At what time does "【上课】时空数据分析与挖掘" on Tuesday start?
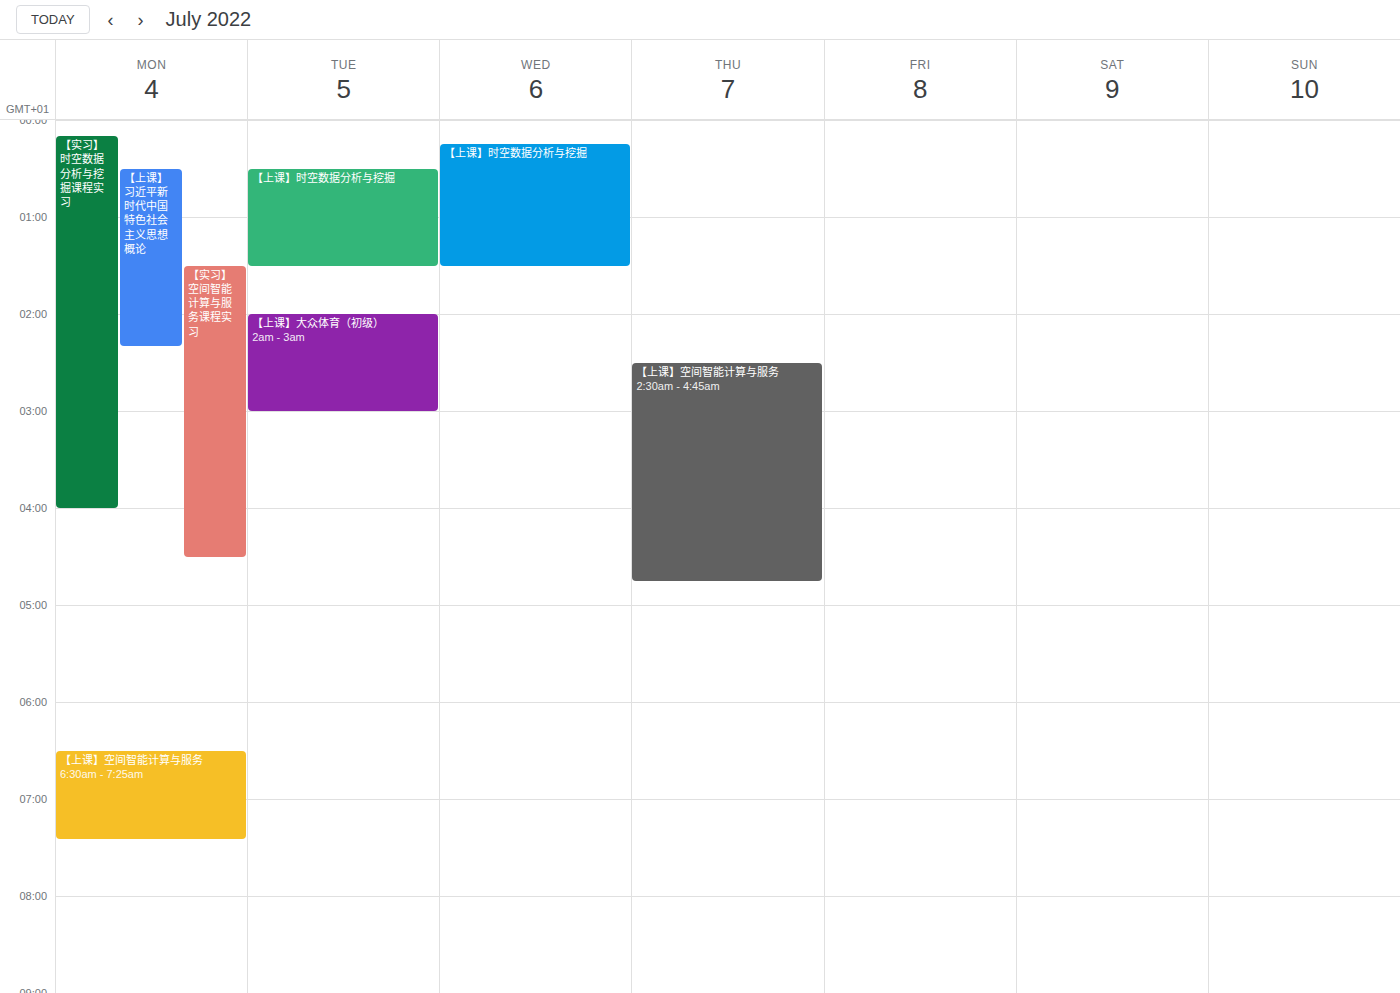
12:30 AM